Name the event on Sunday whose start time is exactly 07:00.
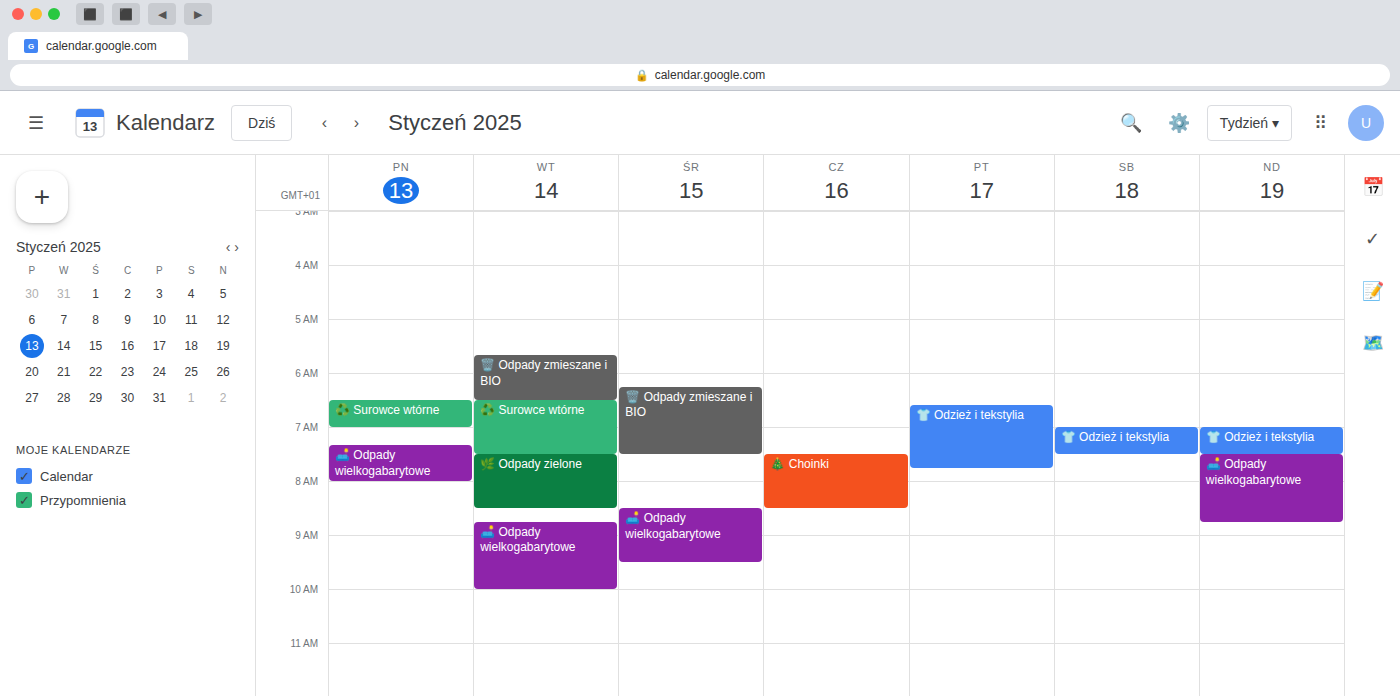
"👕 Odzież i tekstylia"